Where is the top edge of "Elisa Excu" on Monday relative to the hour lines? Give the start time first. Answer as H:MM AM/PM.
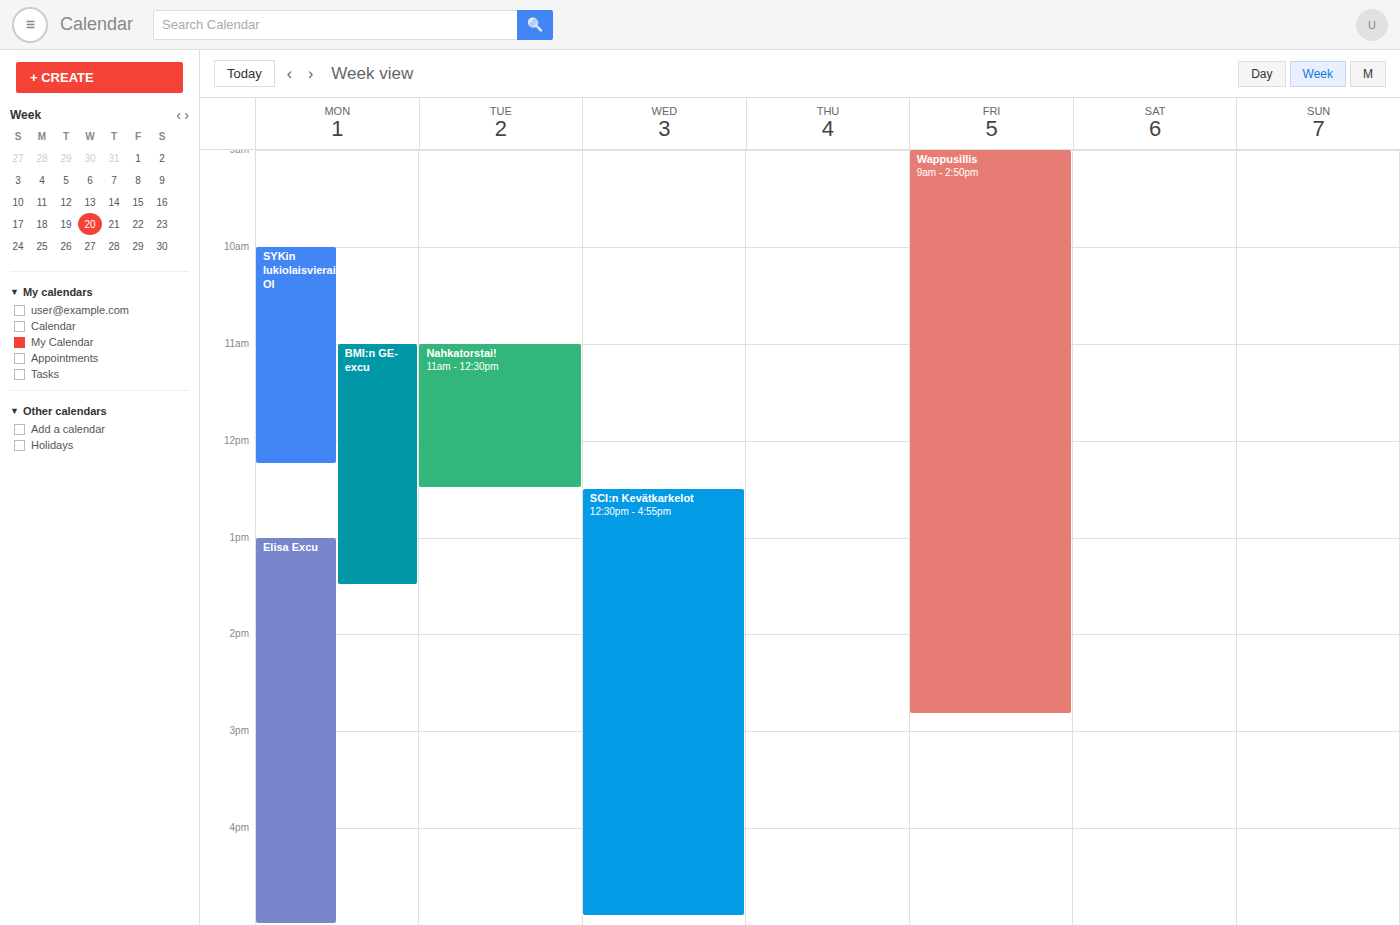
1:00 PM -- exactly on the 1 PM line.